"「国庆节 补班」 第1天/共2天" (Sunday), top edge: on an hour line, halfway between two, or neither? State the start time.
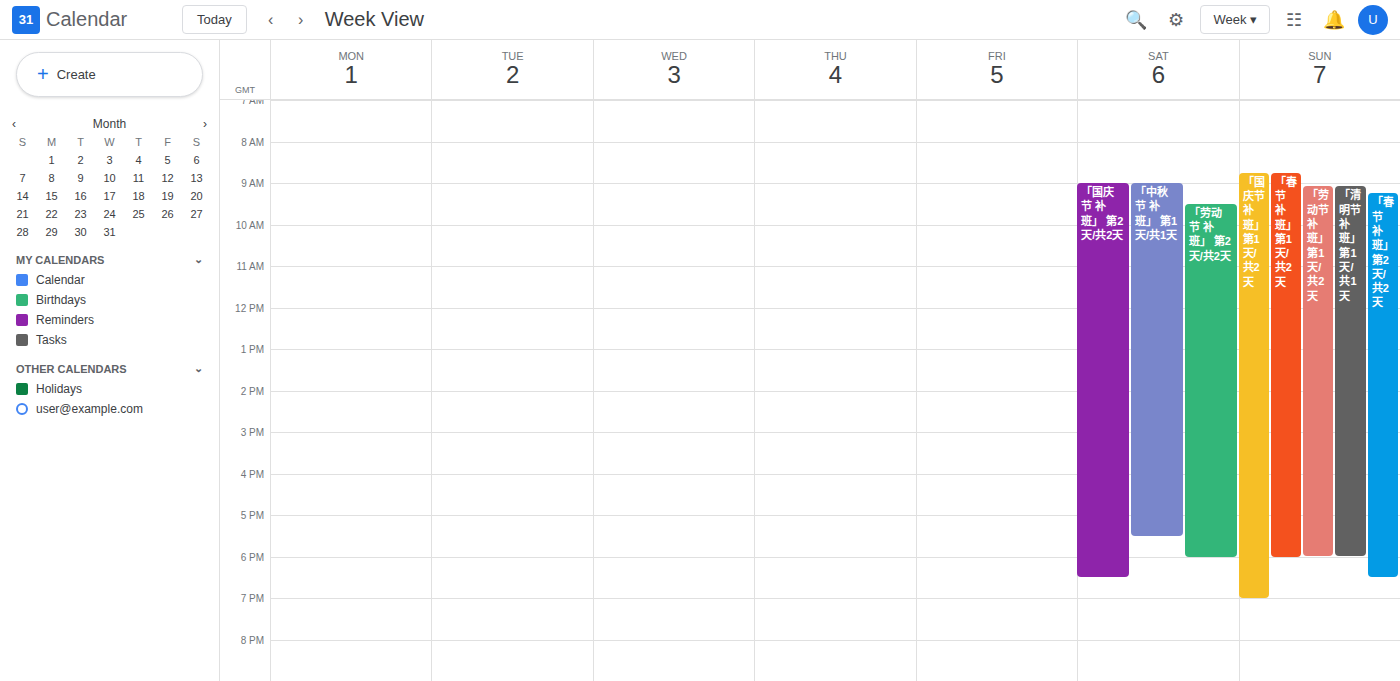
8:45 AM -- neither: three quarters of the way from the 8 AM line to the 9 AM line.